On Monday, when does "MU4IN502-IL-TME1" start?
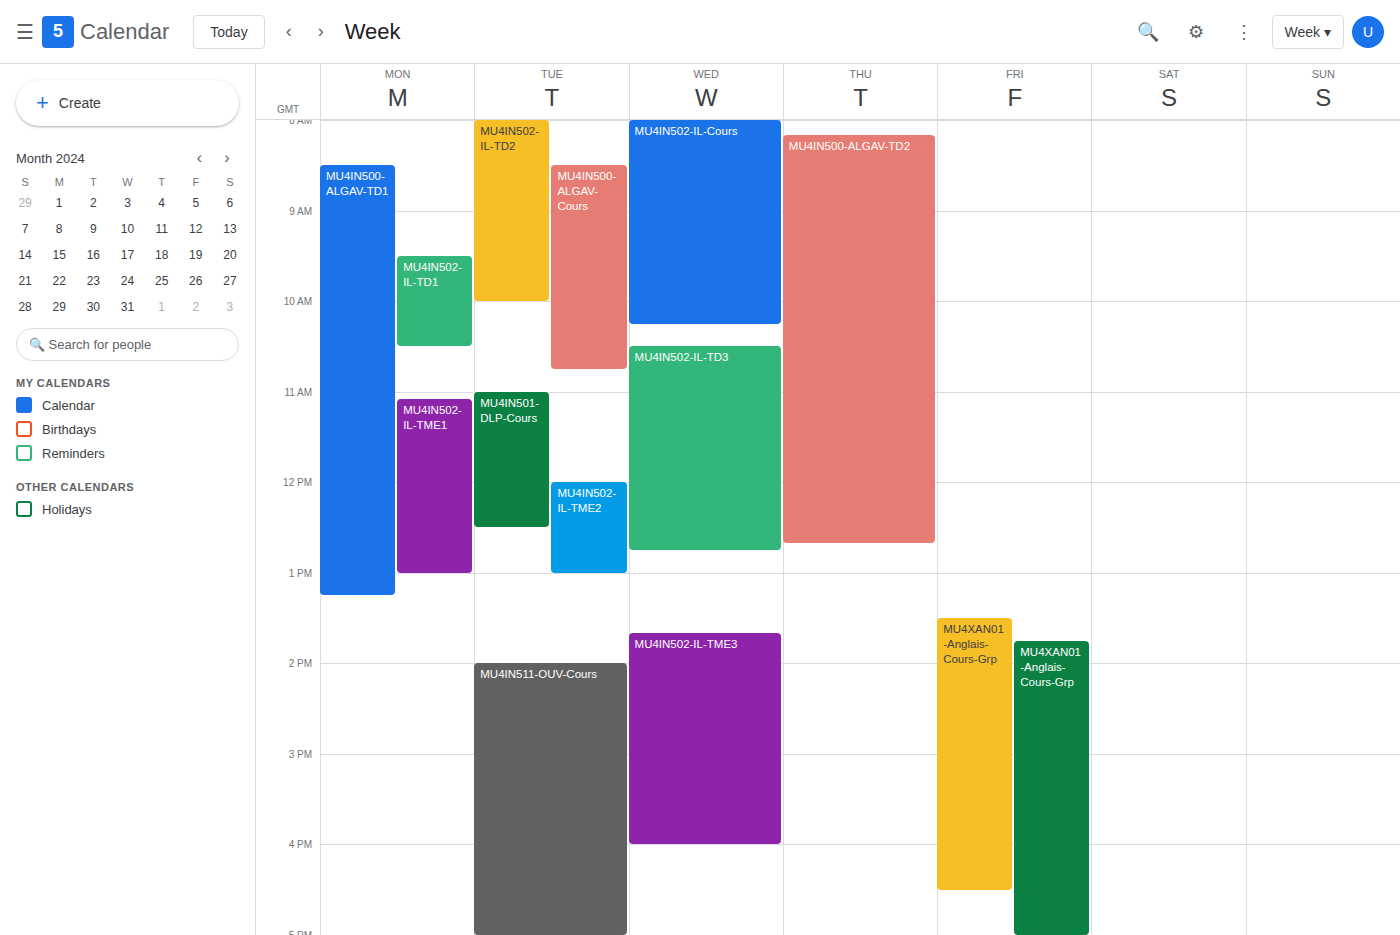
11:05